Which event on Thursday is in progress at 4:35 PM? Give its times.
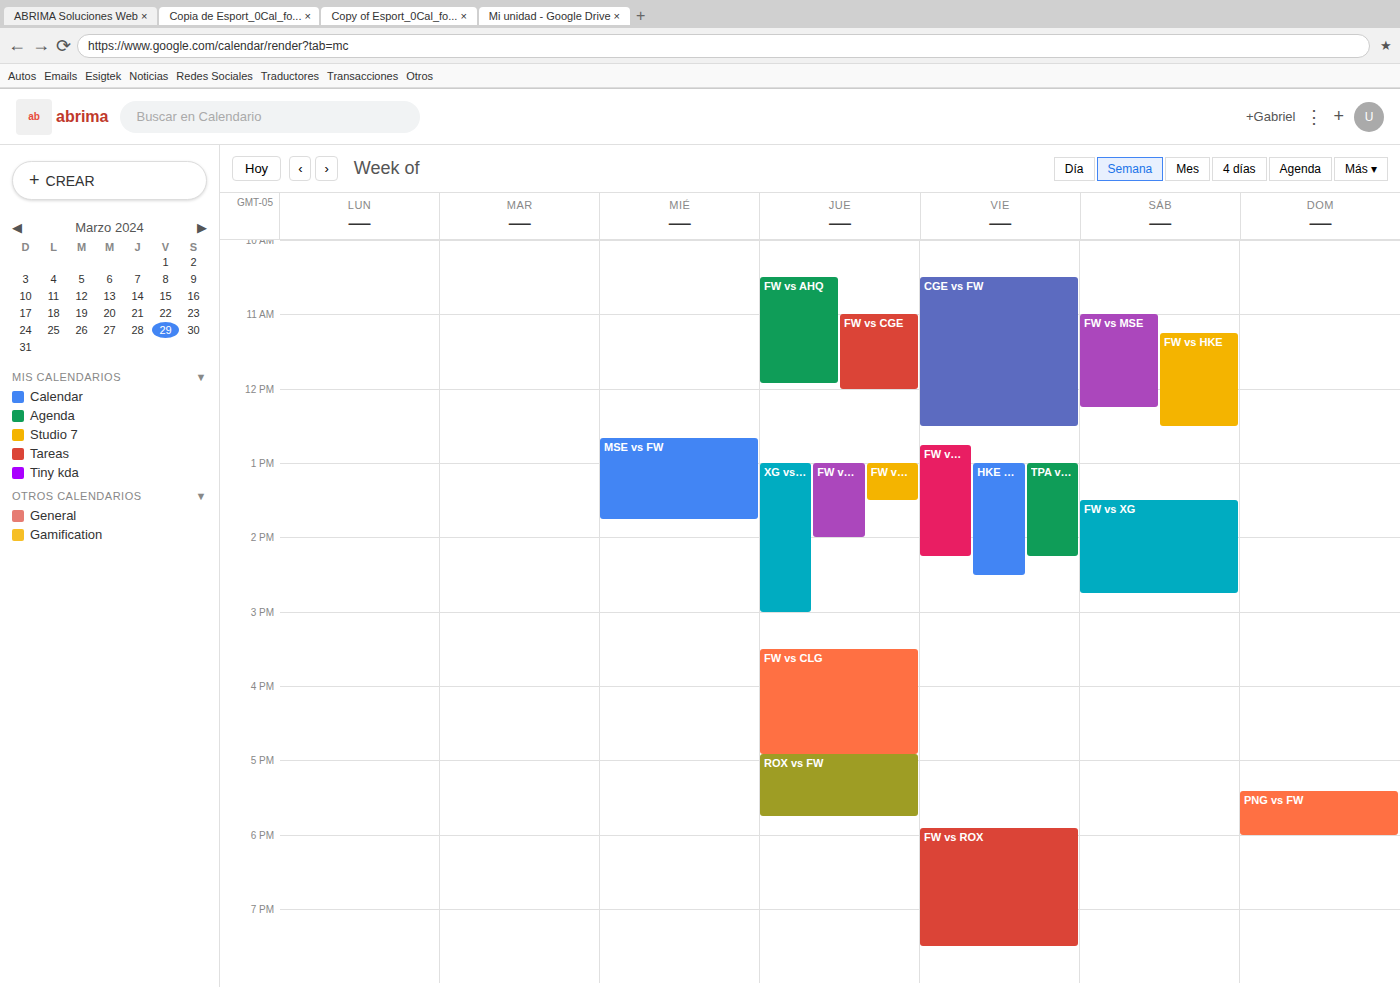
"FW vs CLG", 3:30 PM to 4:55 PM